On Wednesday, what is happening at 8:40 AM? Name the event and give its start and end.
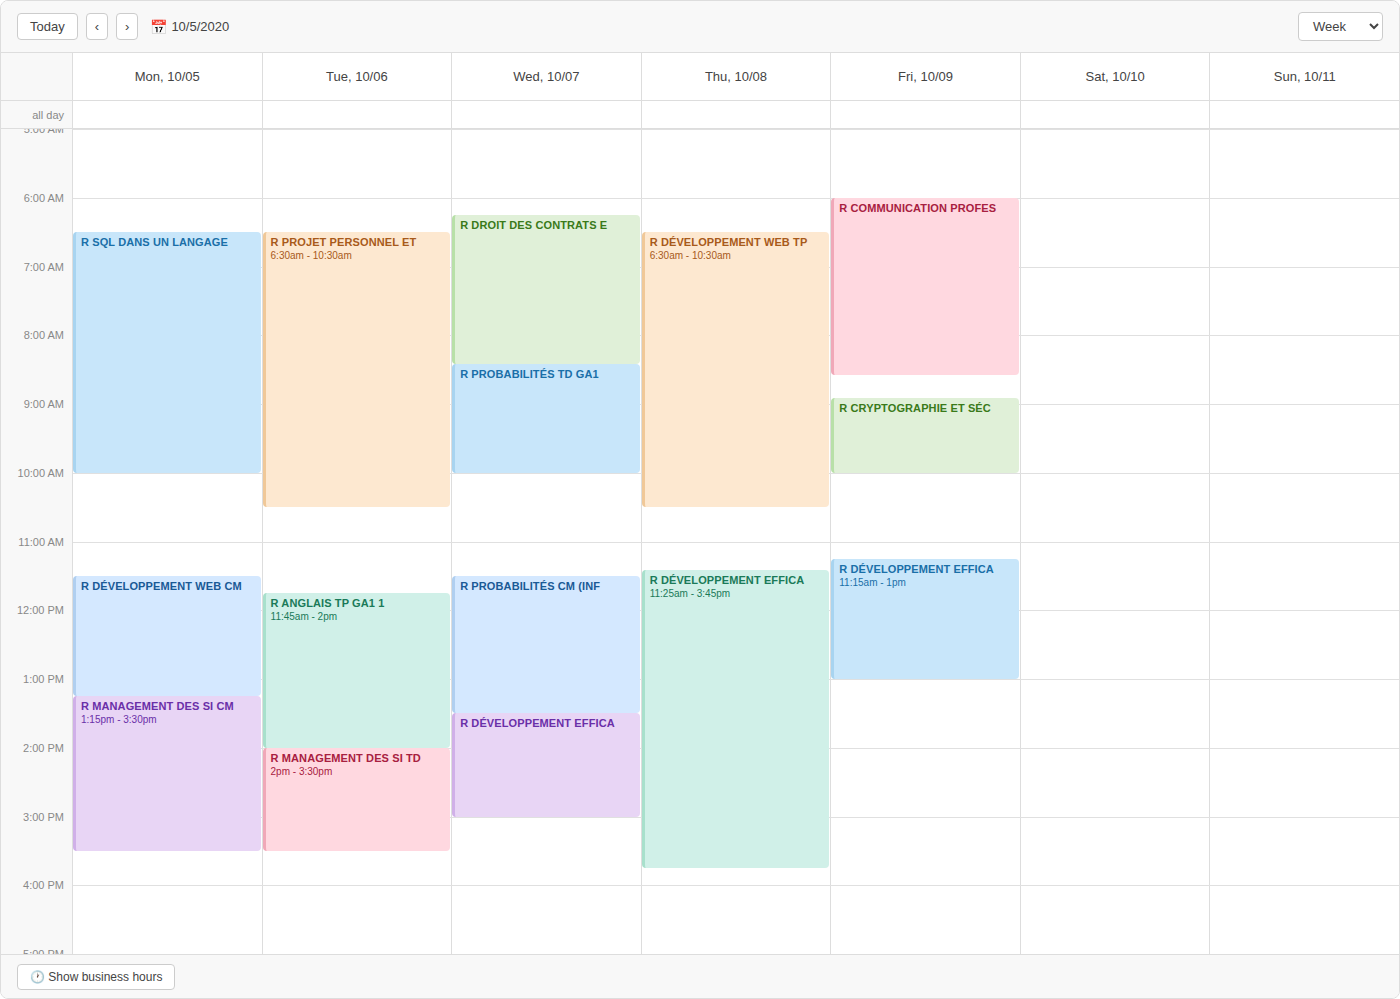
"R Probabilités TD GA1", 8:25 AM to 10:00 AM